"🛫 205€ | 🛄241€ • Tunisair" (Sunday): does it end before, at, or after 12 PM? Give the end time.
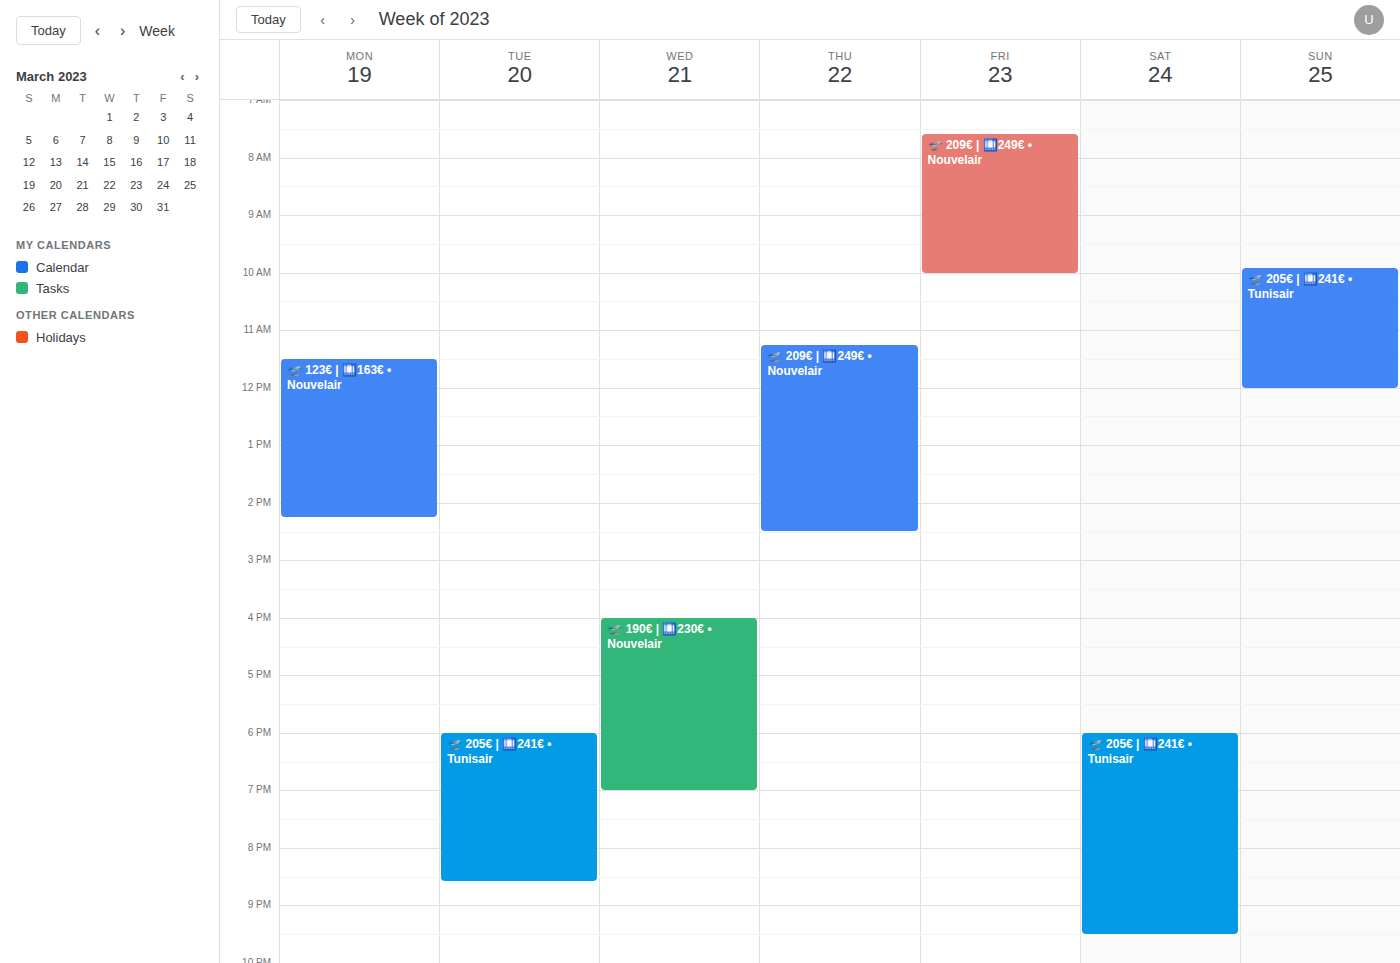
12:00 PM -- exactly at 12 PM, on the 12 PM line.